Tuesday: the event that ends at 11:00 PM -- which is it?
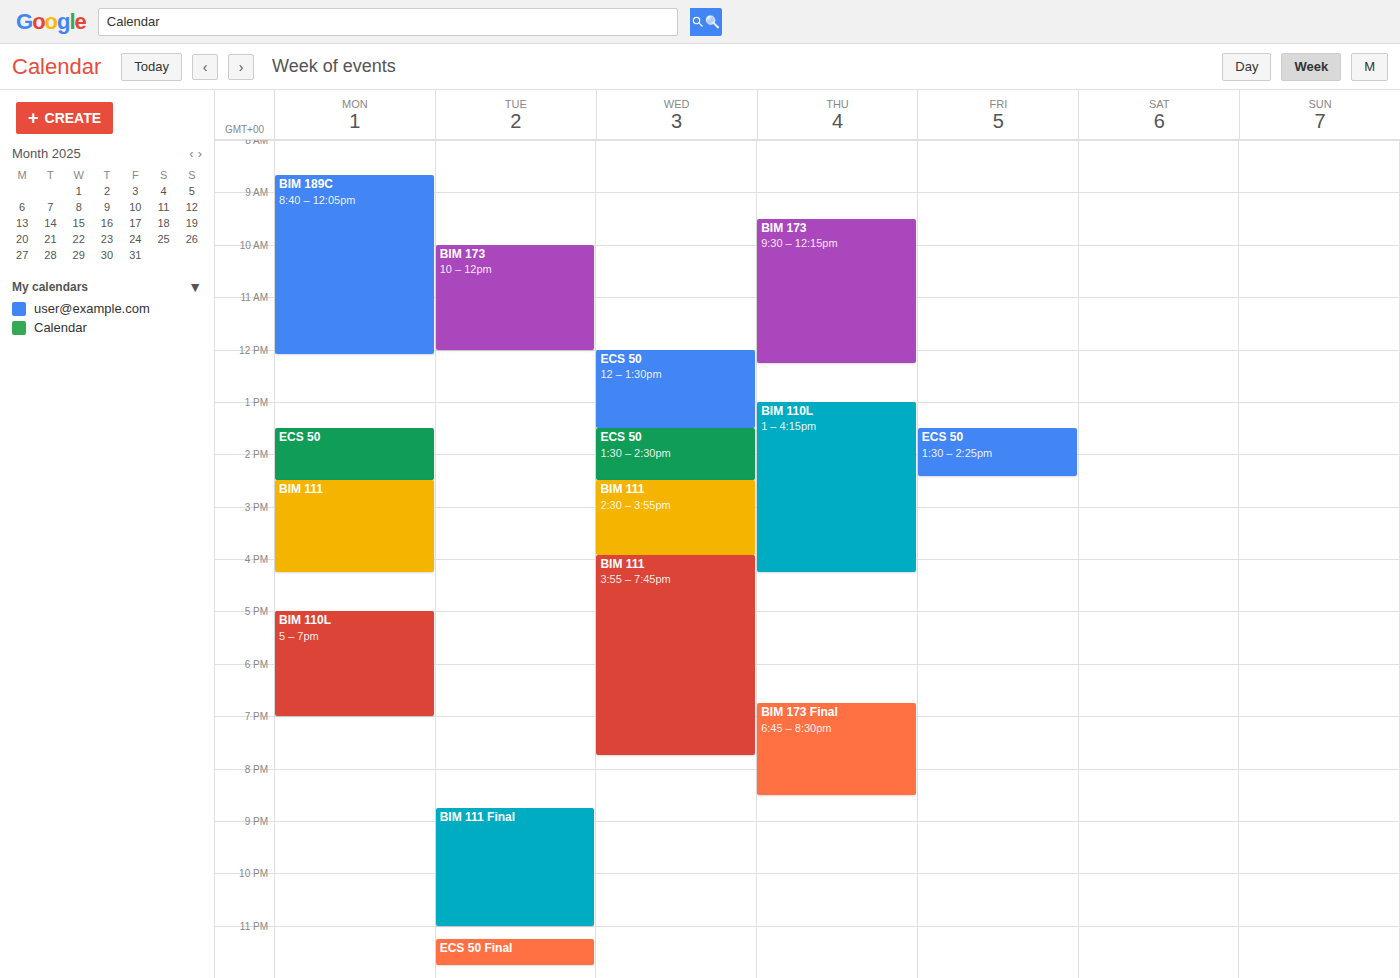
"BIM 111 Final"